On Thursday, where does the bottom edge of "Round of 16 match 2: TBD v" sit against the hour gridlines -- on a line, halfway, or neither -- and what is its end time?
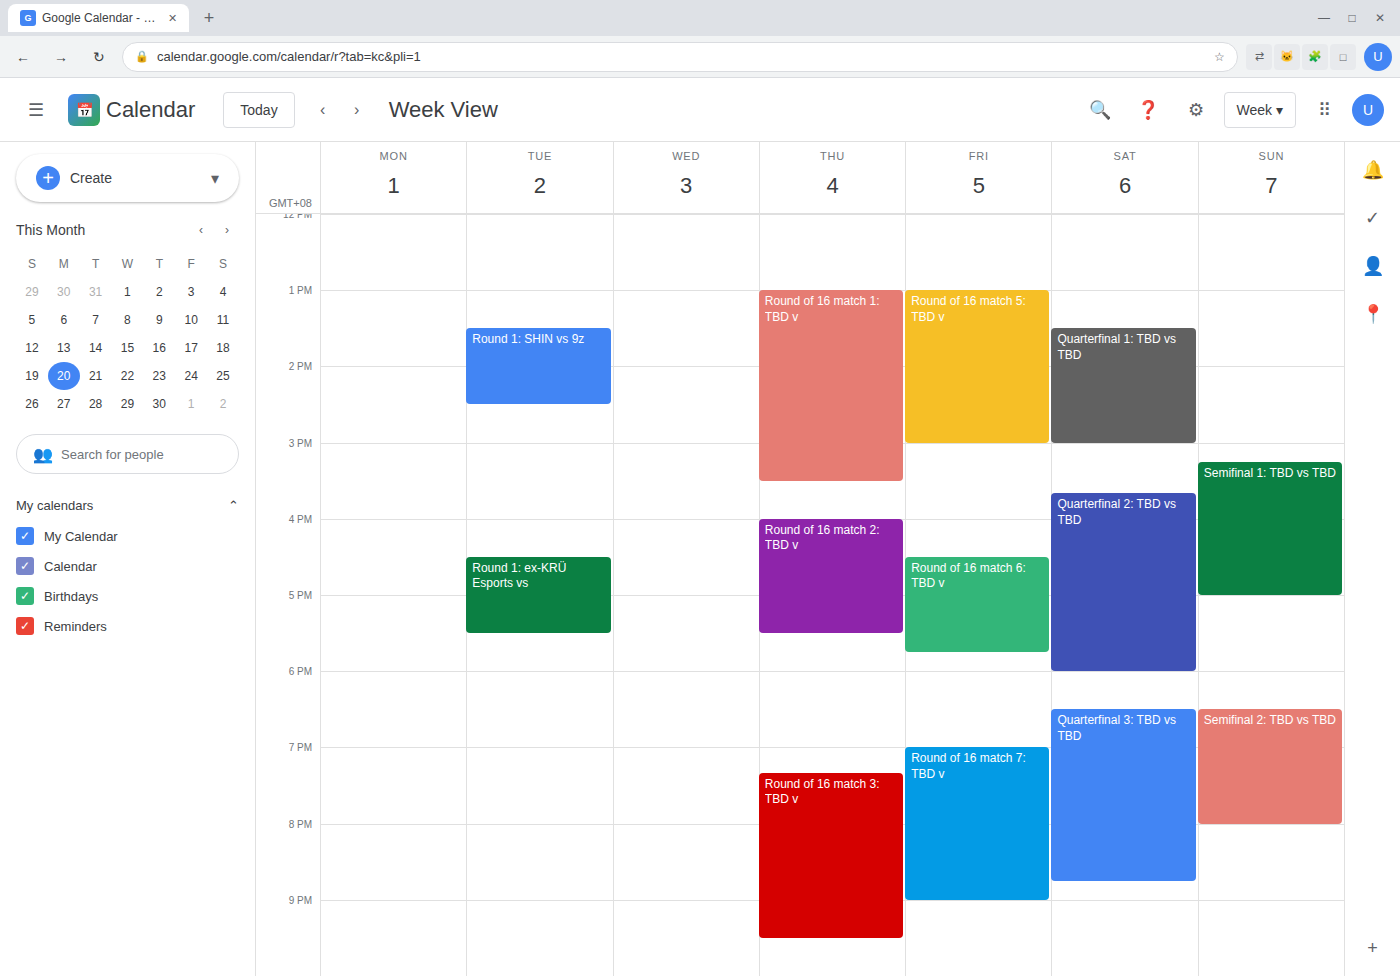
5:30 PM -- halfway between the 5 PM and 6 PM lines.